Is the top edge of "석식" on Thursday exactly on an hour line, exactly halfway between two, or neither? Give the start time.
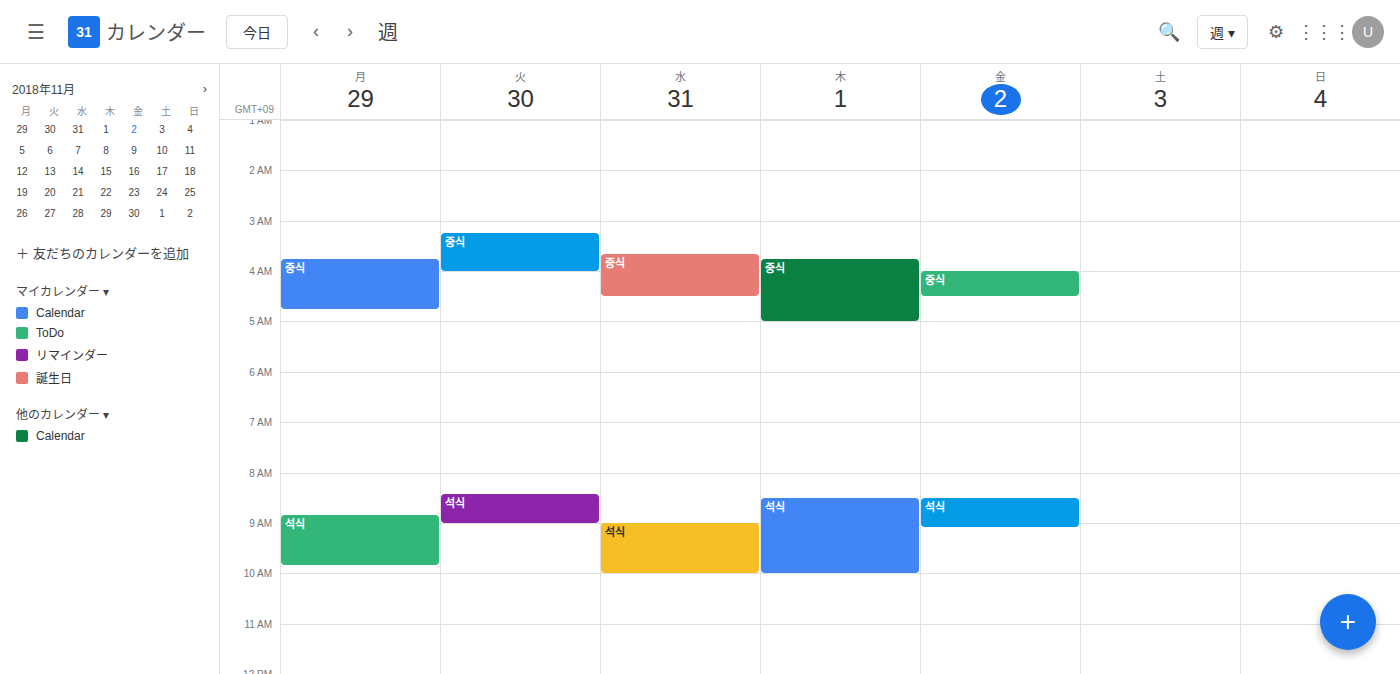
08:30 -- halfway between the 08:00 and 09:00 lines.